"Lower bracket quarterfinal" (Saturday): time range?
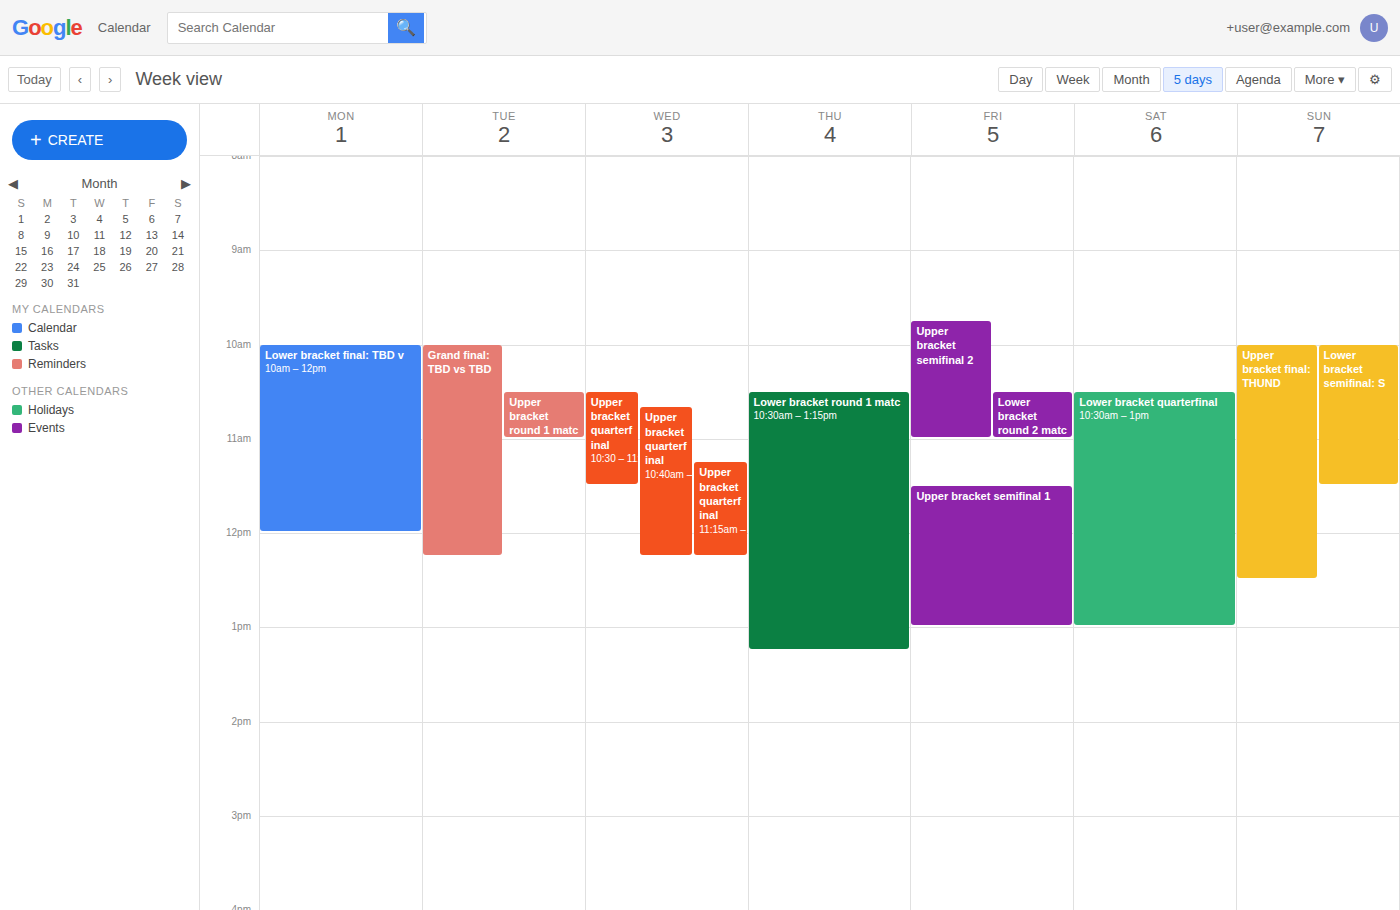
10:30 to 13:00